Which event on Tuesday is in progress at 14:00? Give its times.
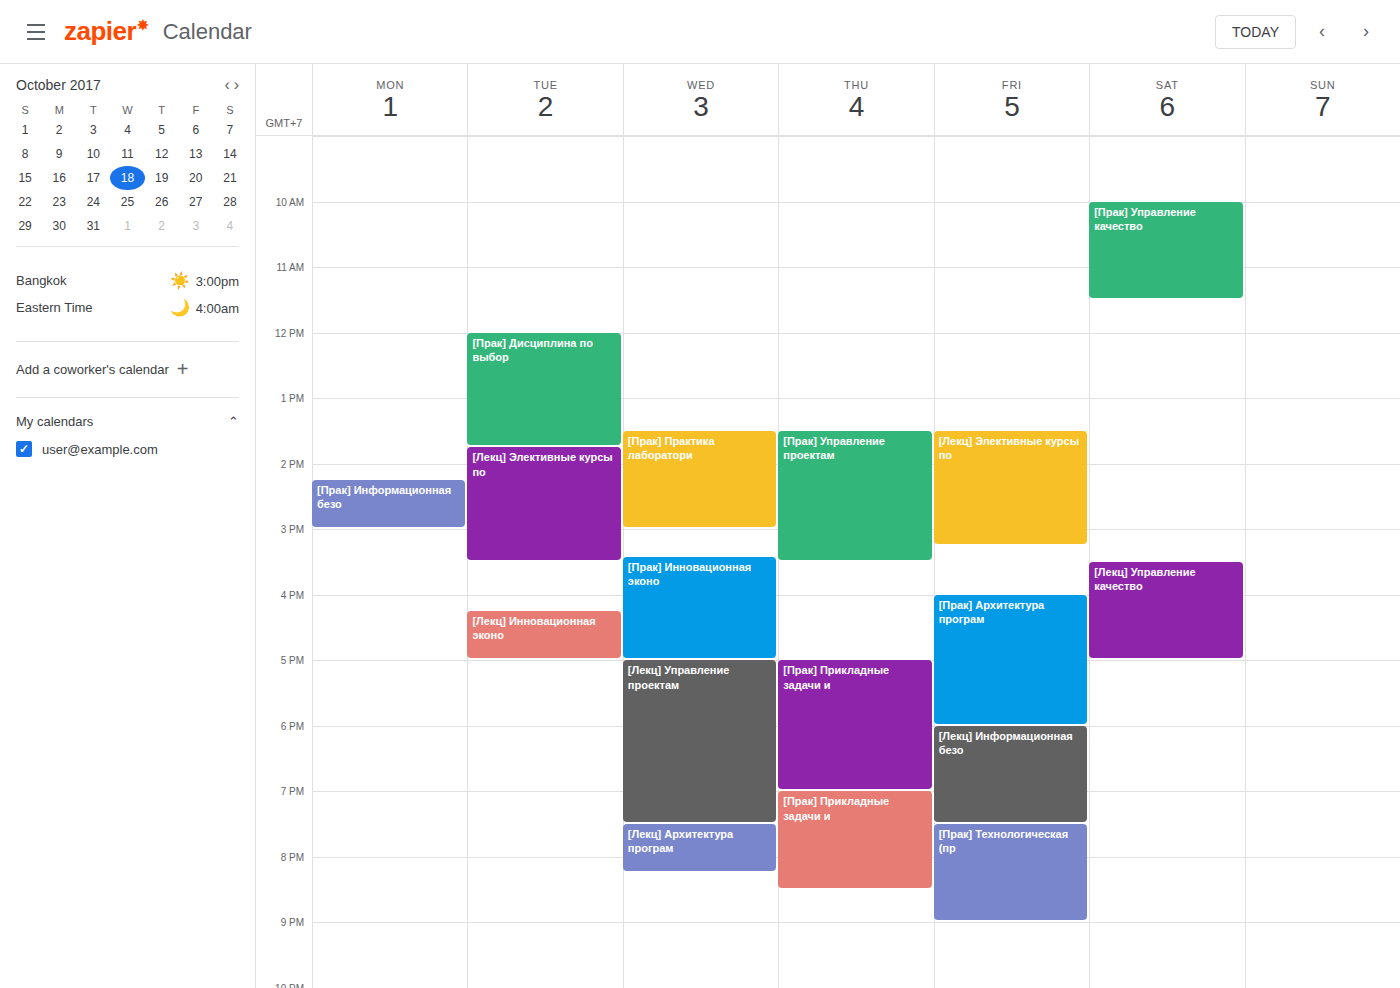
"[Лекц] Элективные курсы по", 13:45 to 15:30